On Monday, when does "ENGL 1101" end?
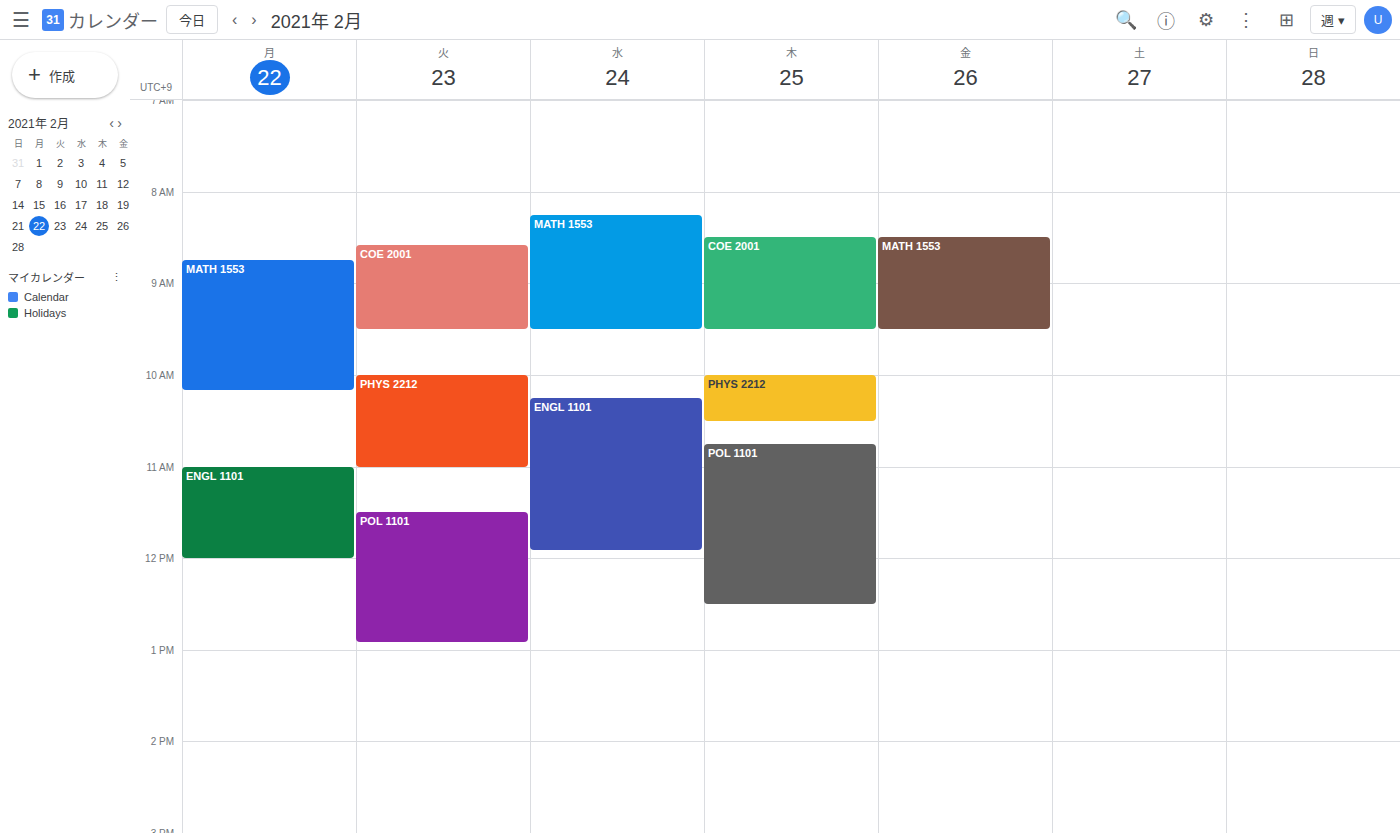
12:00 PM